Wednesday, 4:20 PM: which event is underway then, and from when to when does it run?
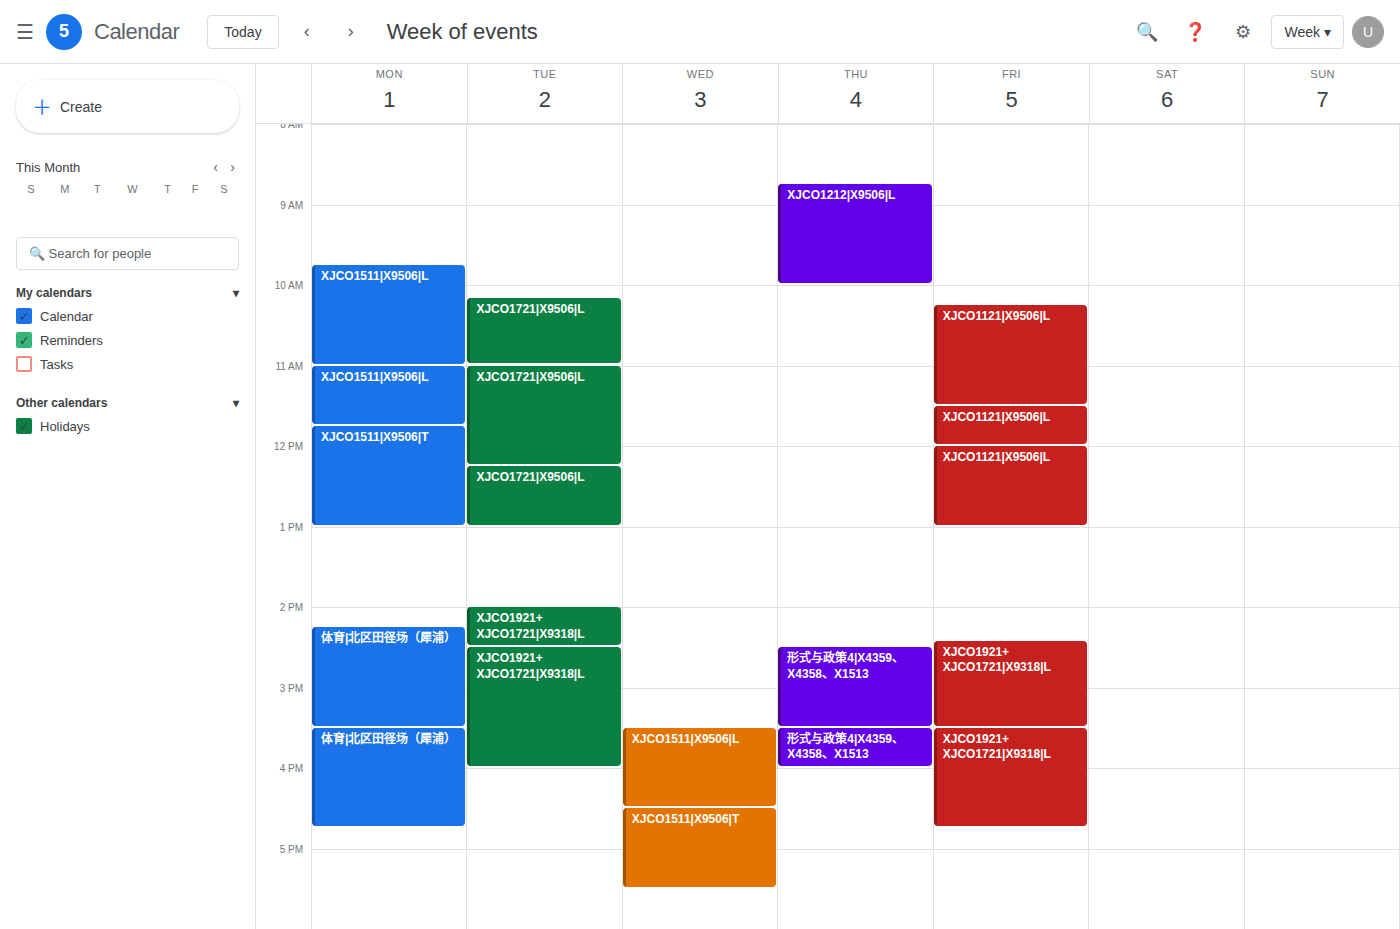
"XJCO1511|X9506|L", 3:30 PM to 4:30 PM